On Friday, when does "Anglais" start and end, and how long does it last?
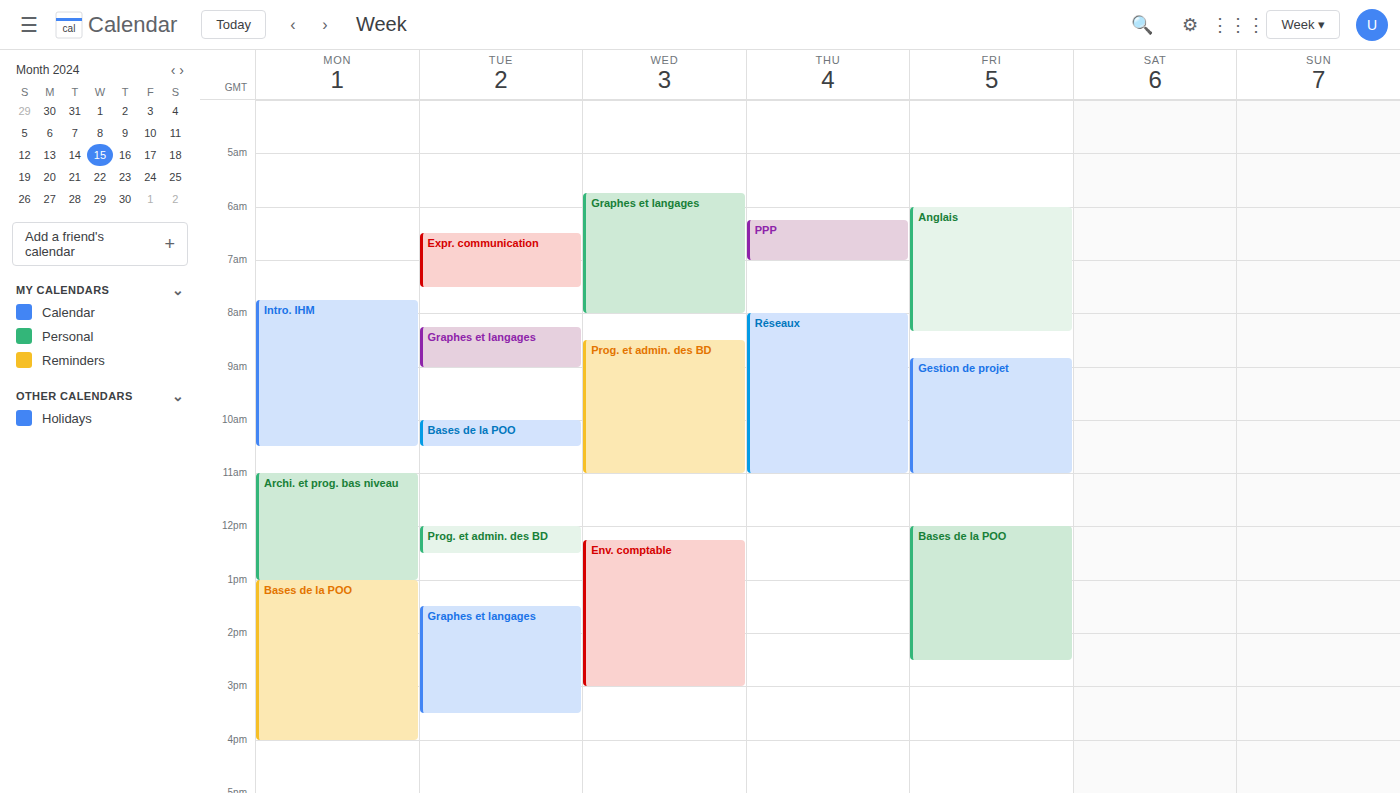
6:00 AM to 8:20 AM, 2 hours 20 minutes